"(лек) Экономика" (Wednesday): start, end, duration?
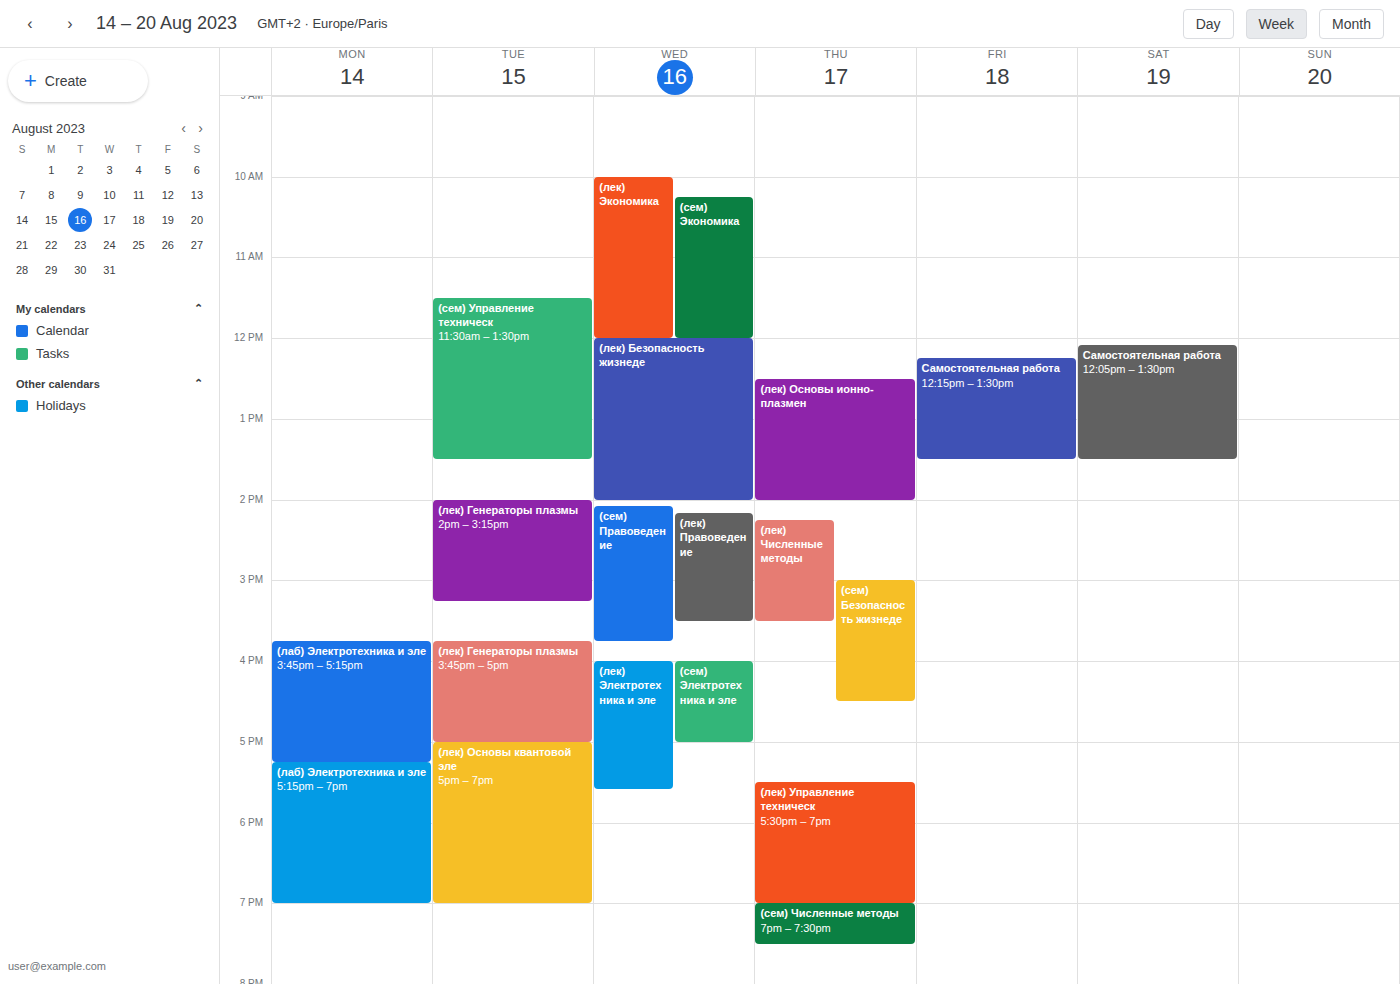
10:00 AM to 12:00 PM, 2 hours